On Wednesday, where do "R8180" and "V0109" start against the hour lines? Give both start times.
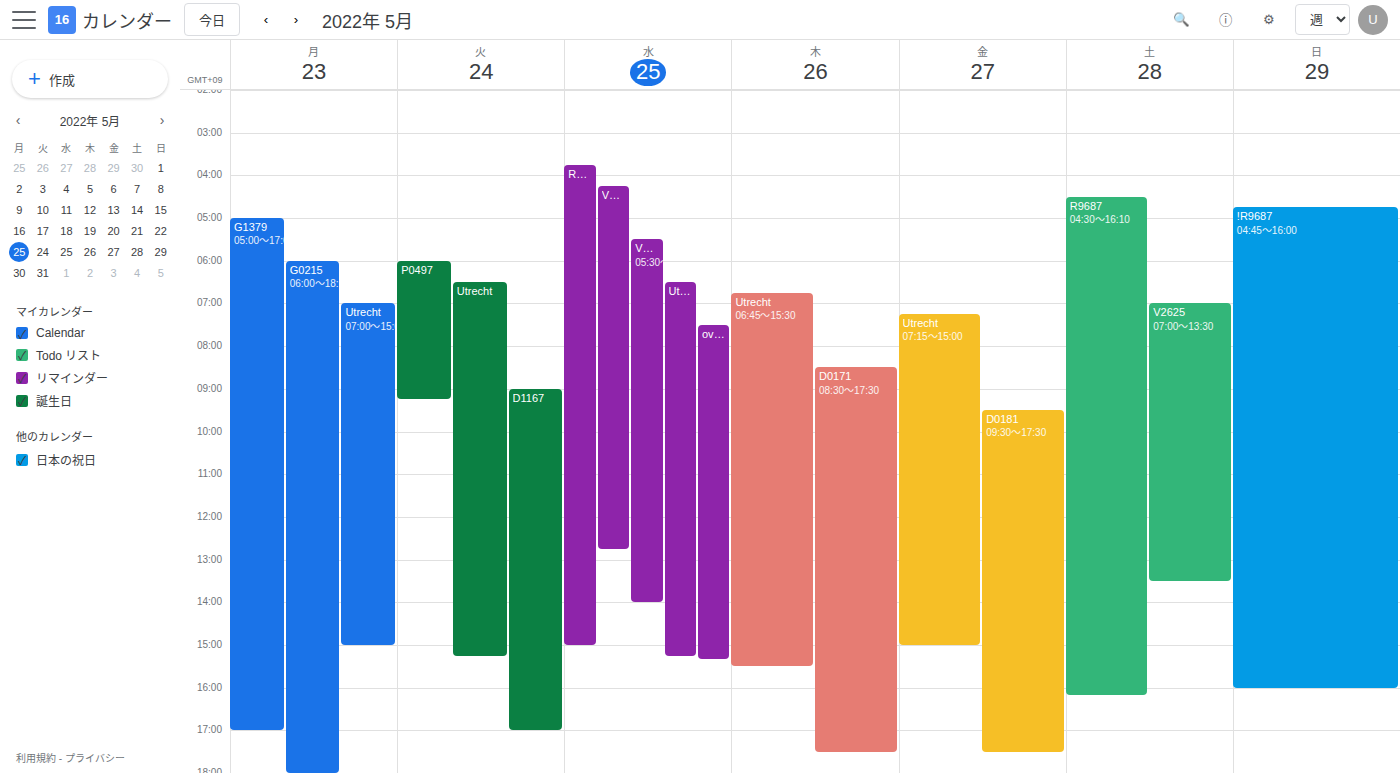
"R8180": 3:45 AM, neither: three quarters of the way from the 3 AM line to the 4 AM line. "V0109": 4:15 AM, neither: a quarter of the way from the 4 AM line to the 5 AM line.